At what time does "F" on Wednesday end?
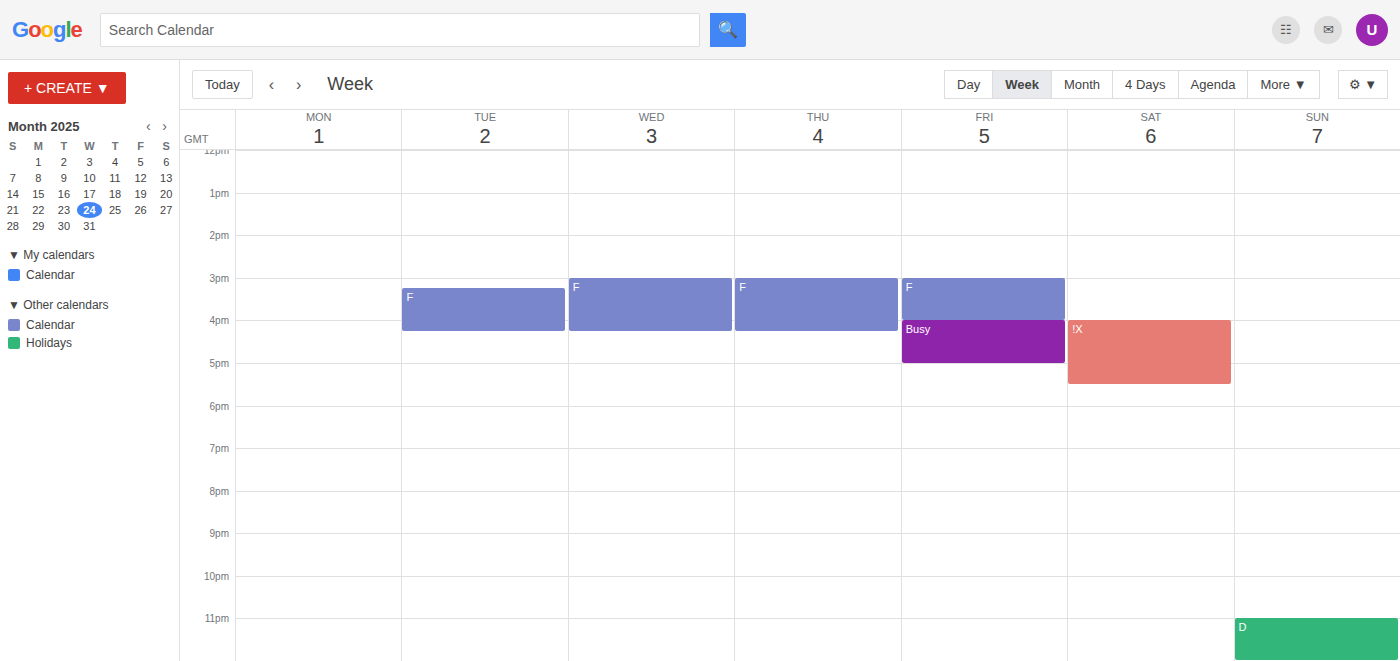
4:15 PM